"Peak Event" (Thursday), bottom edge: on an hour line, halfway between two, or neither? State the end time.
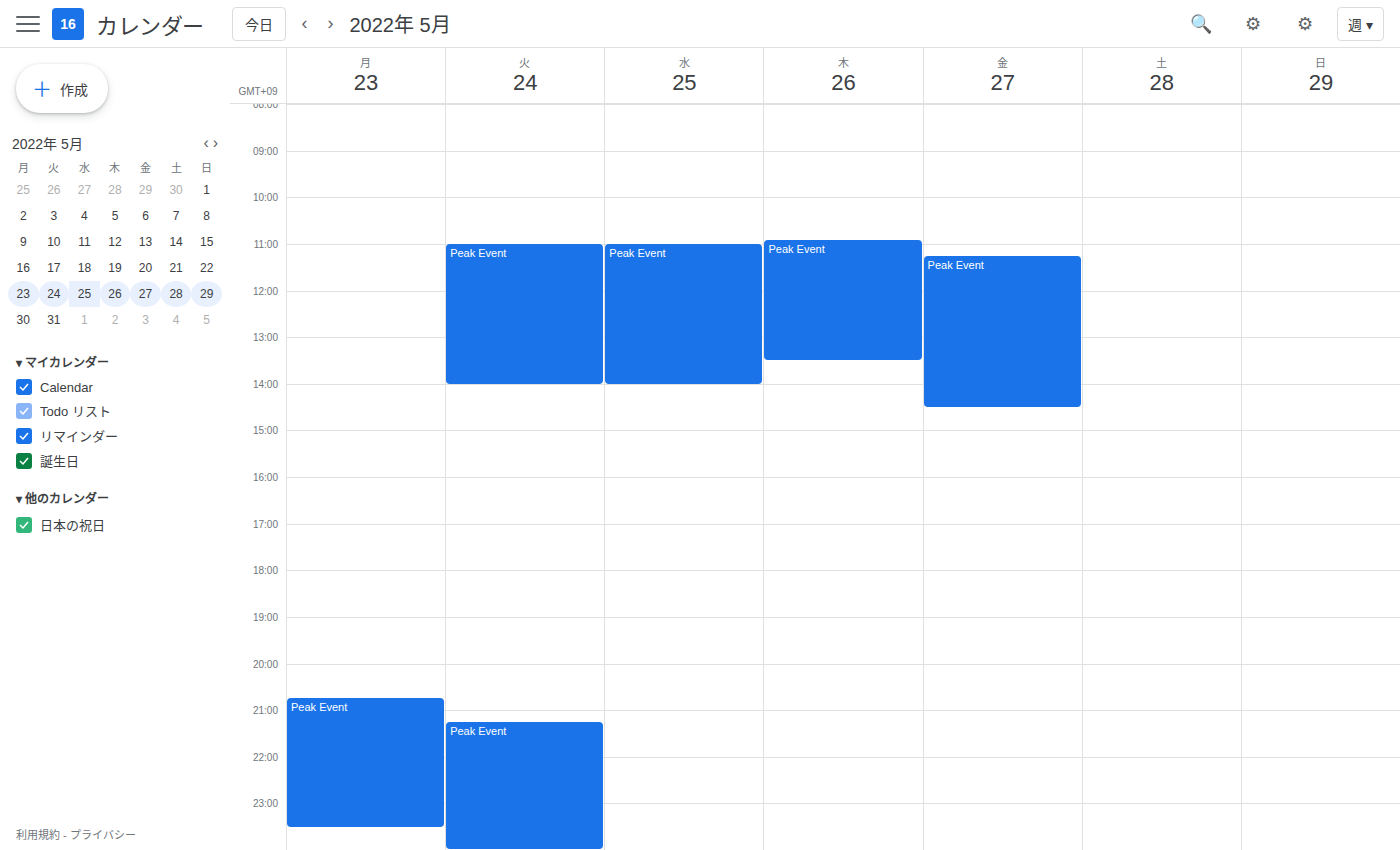
1:30 PM -- halfway between the 1 PM and 2 PM lines.